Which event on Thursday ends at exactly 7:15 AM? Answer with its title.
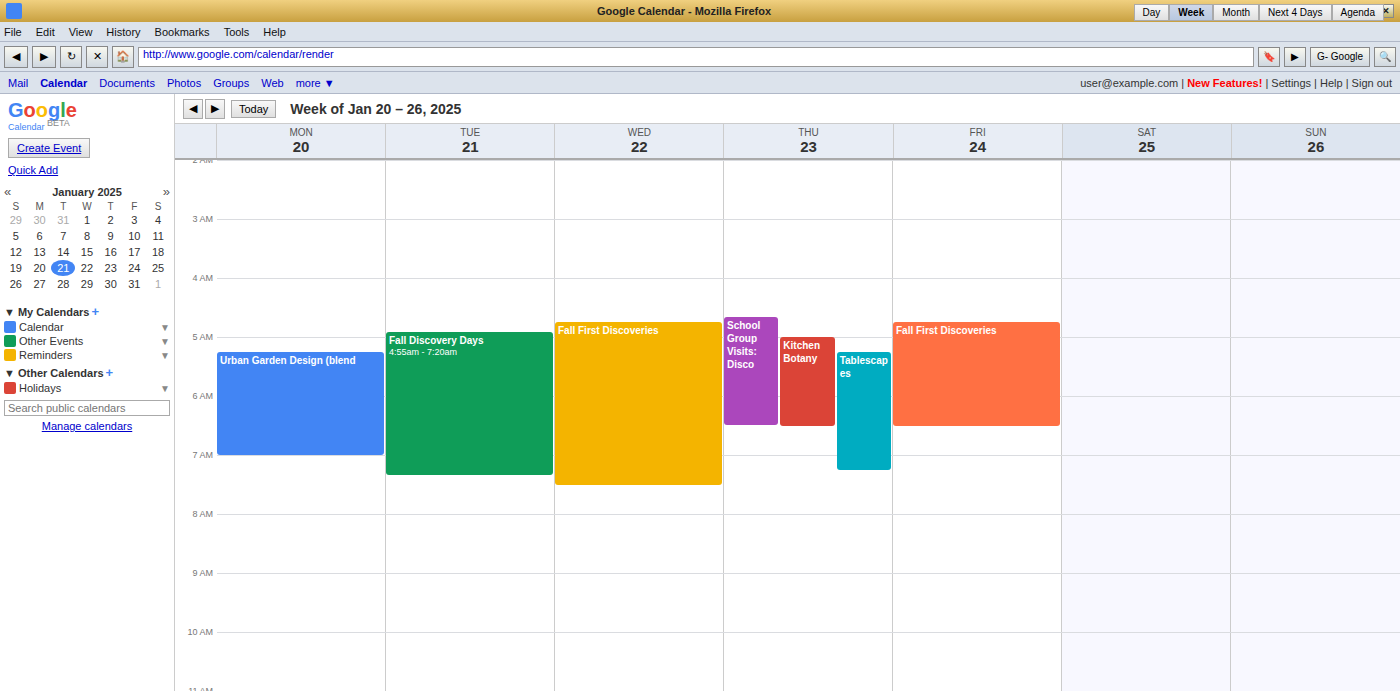
"Tablescapes"